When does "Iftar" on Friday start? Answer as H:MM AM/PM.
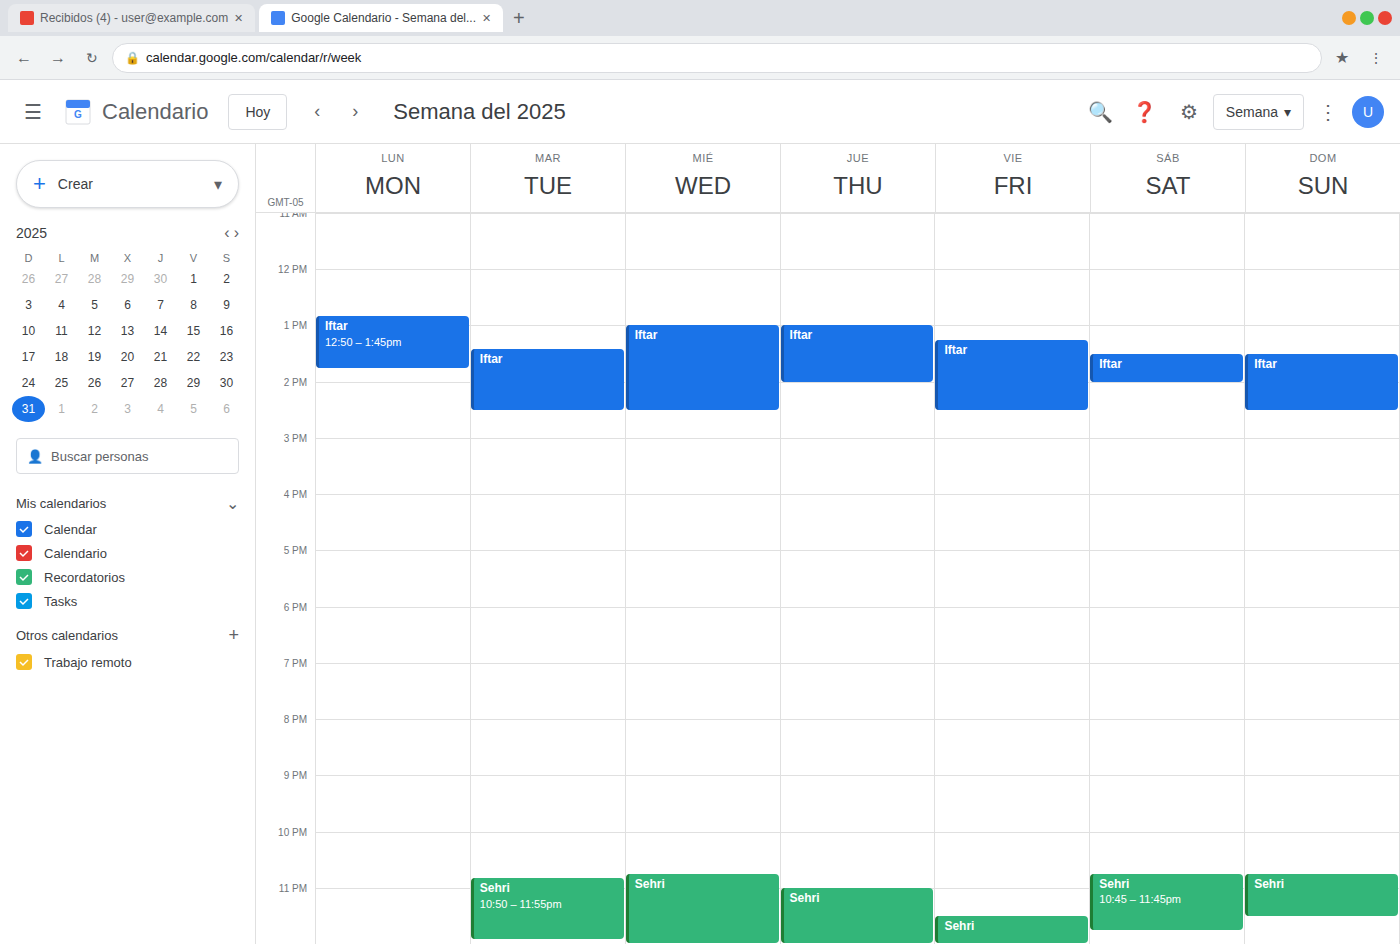
1:15 PM